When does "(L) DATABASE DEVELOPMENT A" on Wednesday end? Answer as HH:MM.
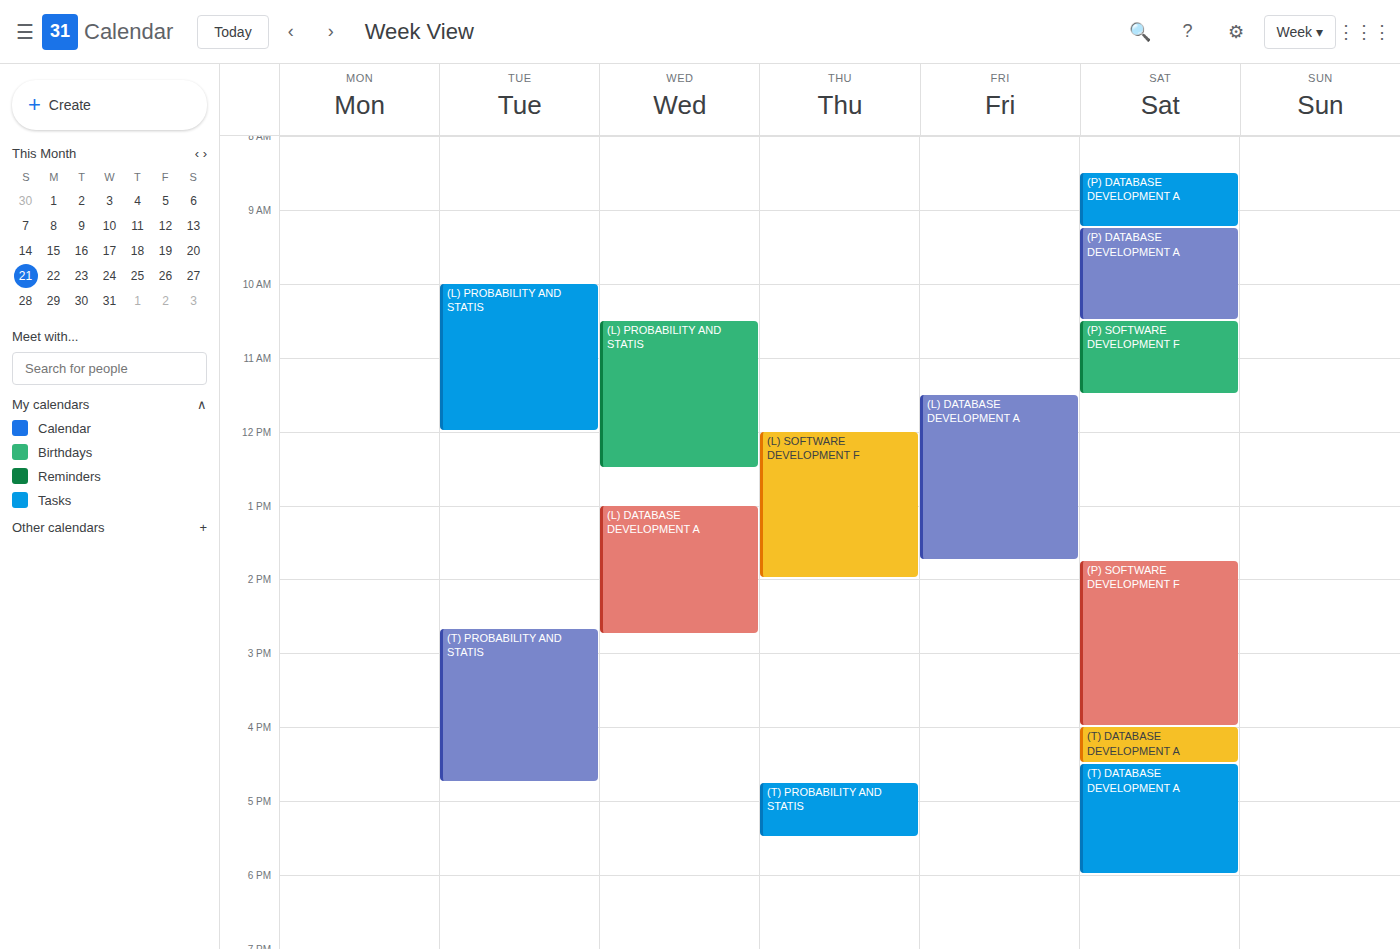
14:45